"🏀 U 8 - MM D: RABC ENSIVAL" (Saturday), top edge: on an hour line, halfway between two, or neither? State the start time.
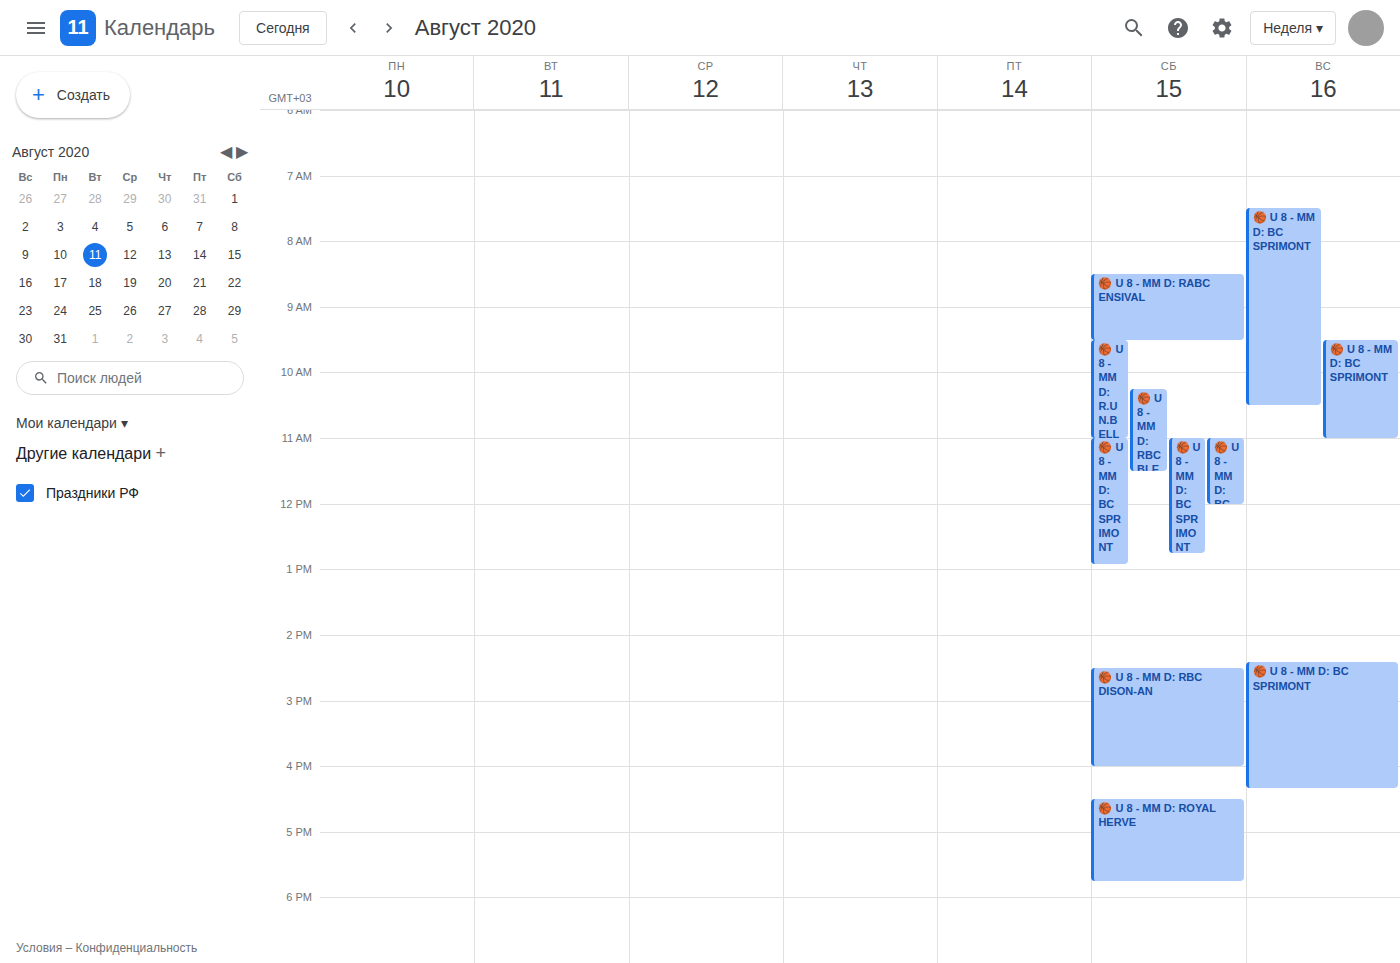
8:30 AM -- halfway between the 8 AM and 9 AM lines.